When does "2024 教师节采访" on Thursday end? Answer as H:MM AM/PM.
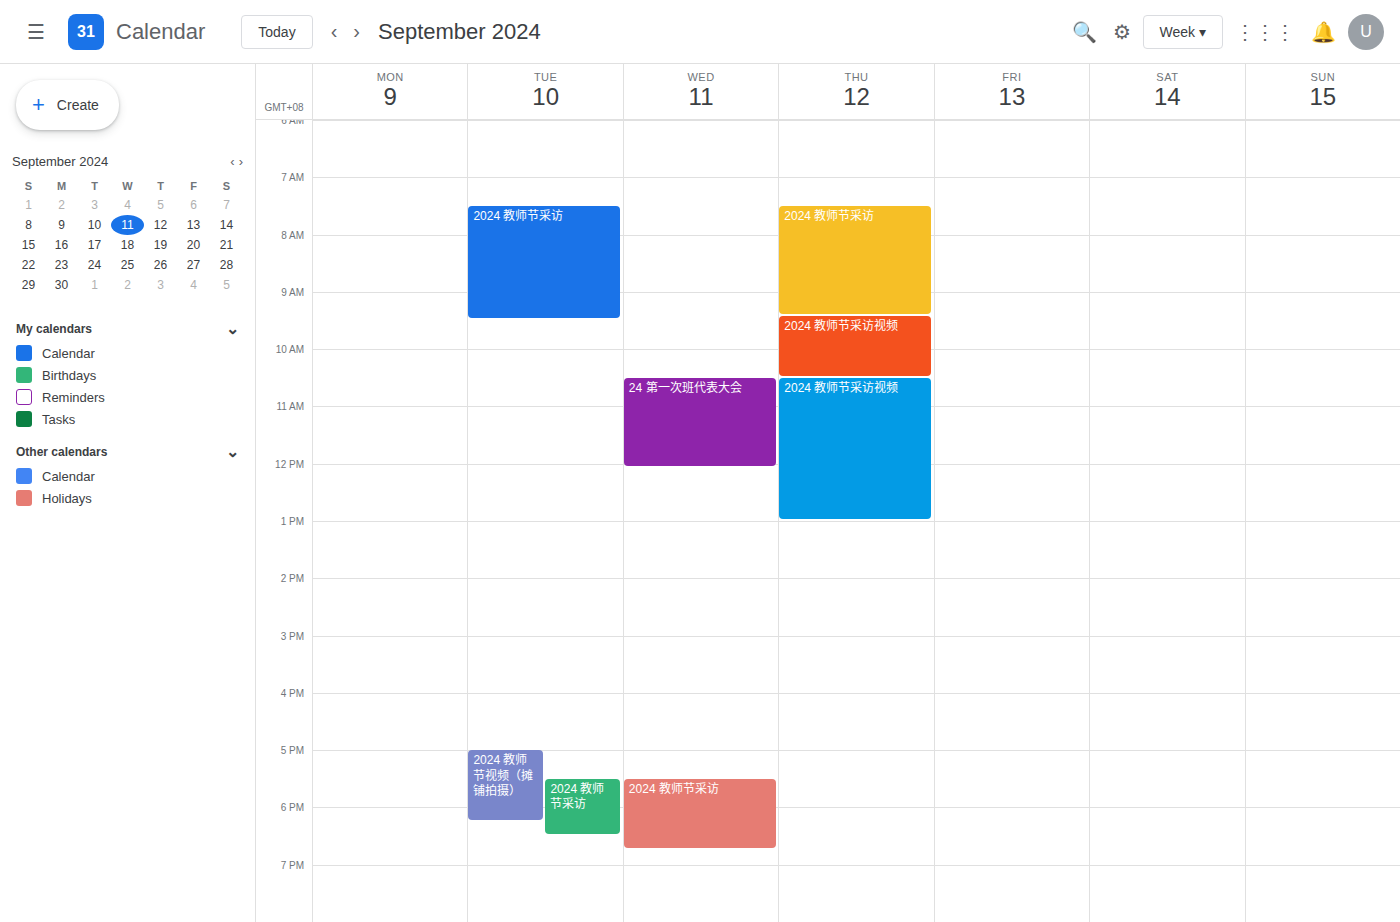
9:25 AM